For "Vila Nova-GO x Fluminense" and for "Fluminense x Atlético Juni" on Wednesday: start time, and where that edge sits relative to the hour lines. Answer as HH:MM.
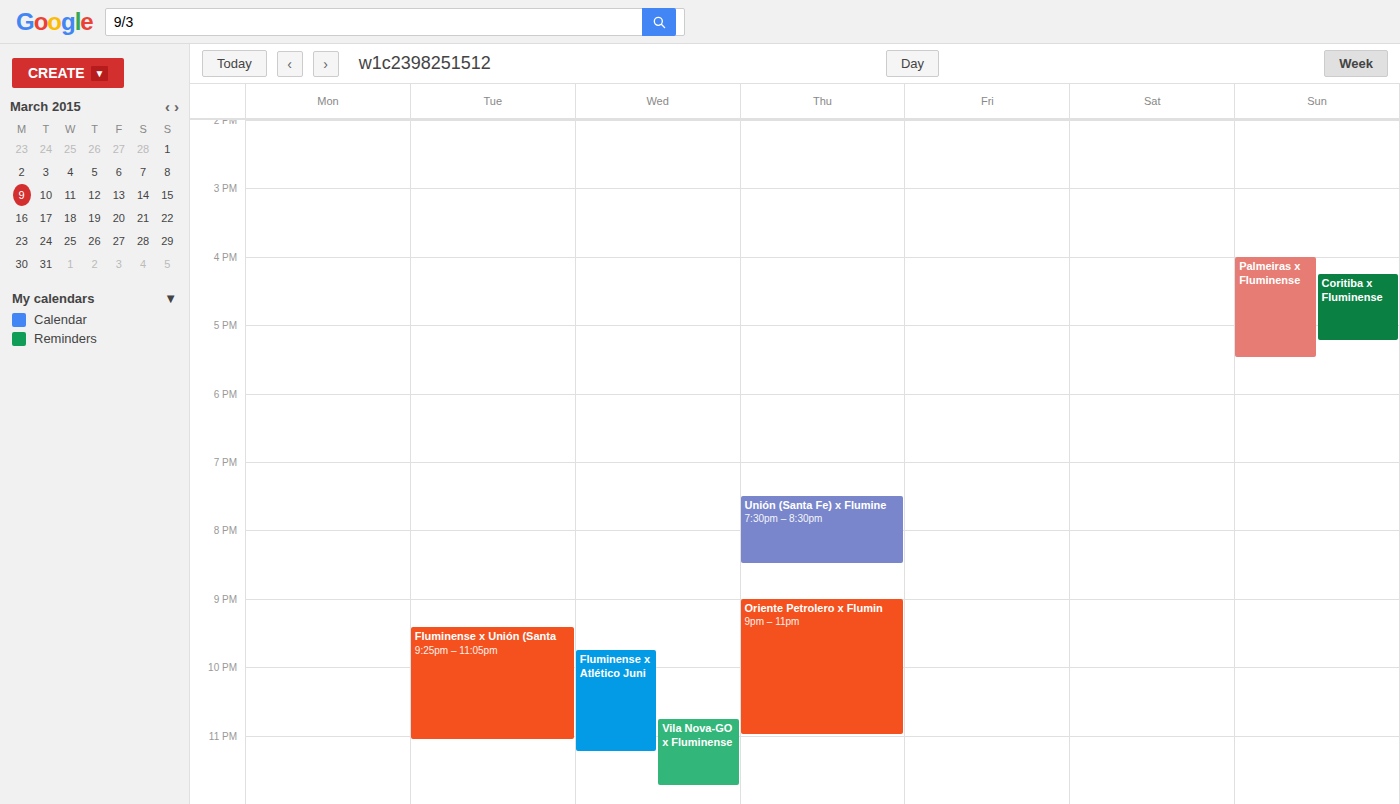
"Vila Nova-GO x Fluminense": 22:45, neither: three quarters of the way from the 22:00 line to the 23:00 line. "Fluminense x Atlético Juni": 21:45, neither: three quarters of the way from the 21:00 line to the 22:00 line.